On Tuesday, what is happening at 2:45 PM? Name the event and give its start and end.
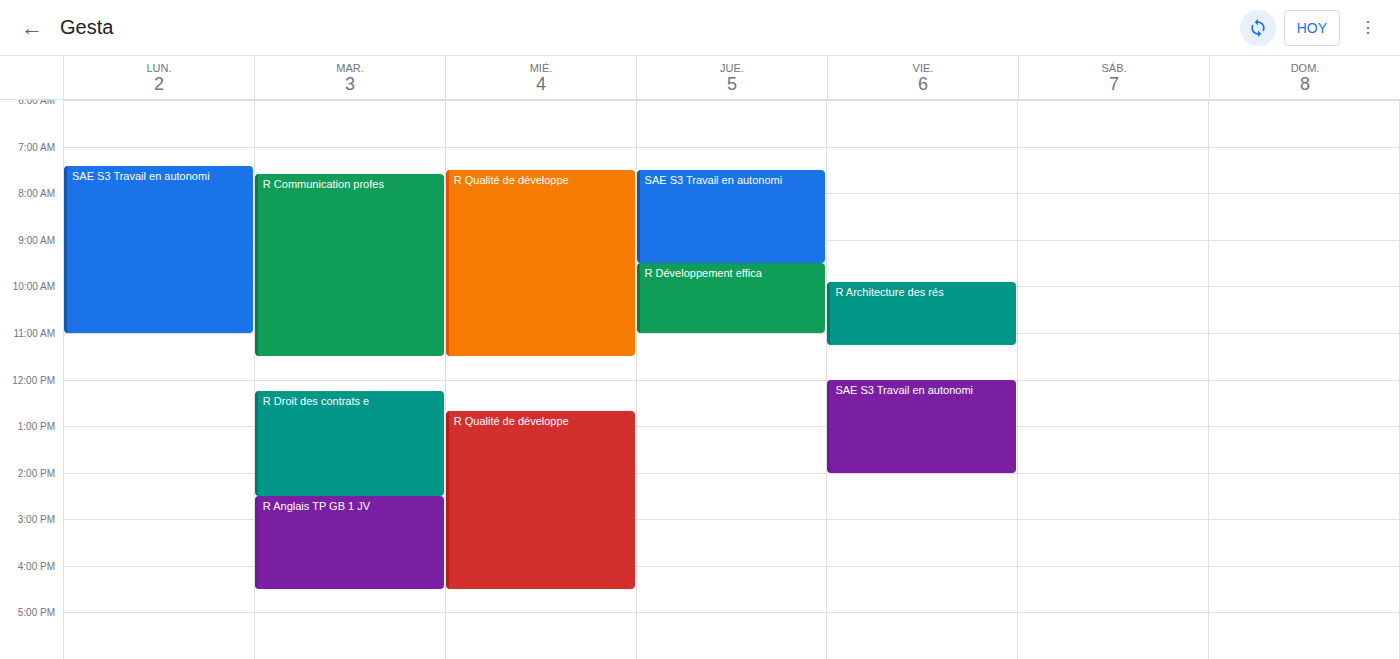
"R Anglais TP GB 1 JV", 2:30 PM to 4:30 PM